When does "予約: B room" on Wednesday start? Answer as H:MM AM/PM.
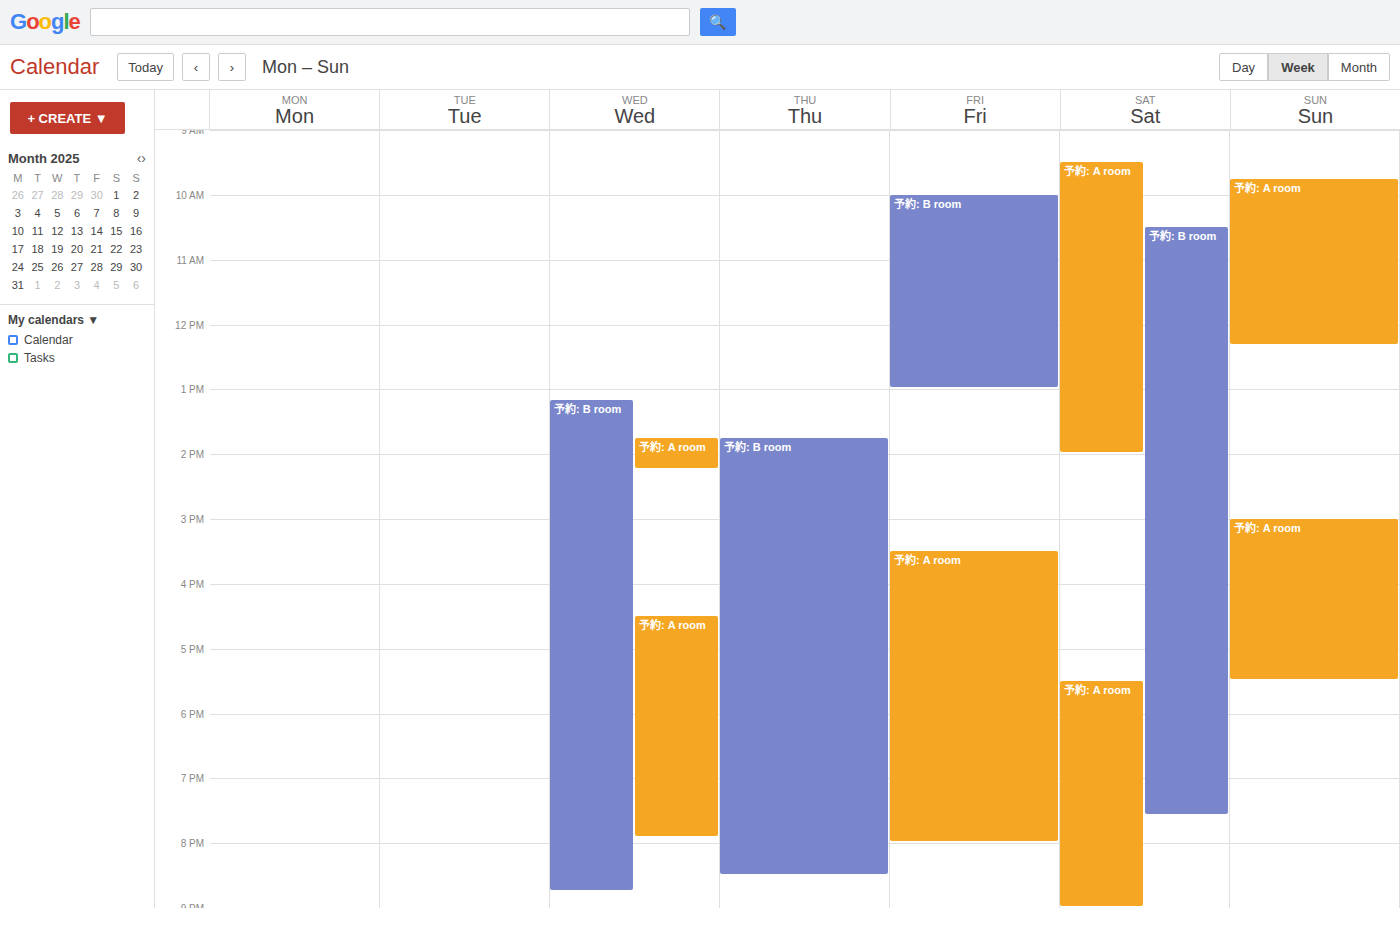
1:10 PM